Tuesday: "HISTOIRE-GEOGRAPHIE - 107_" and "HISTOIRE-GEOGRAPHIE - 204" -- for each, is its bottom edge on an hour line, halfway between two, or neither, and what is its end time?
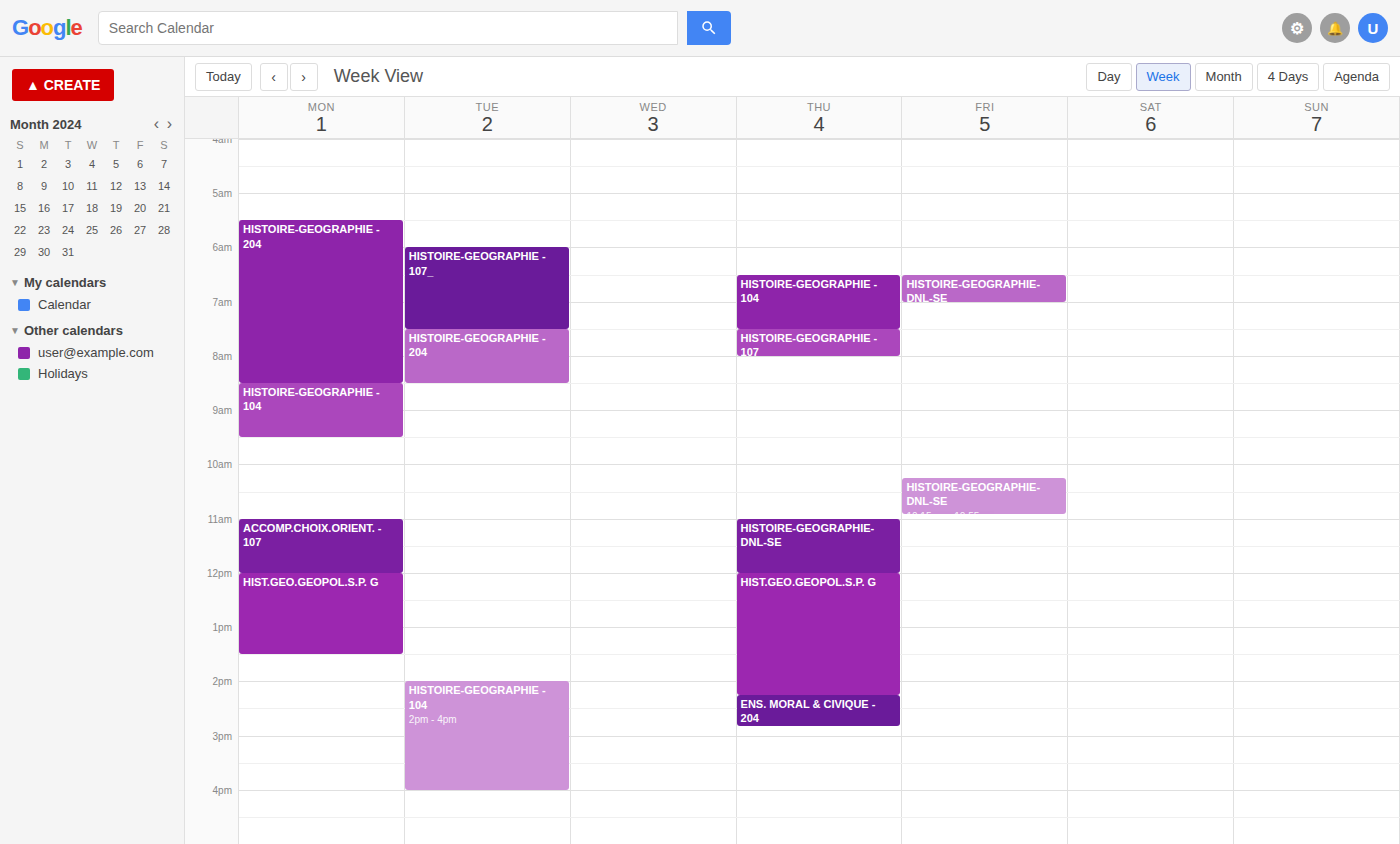
"HISTOIRE-GEOGRAPHIE - 107_": 7:30 AM, halfway between the 7 AM and 8 AM lines. "HISTOIRE-GEOGRAPHIE - 204": 8:30 AM, halfway between the 8 AM and 9 AM lines.